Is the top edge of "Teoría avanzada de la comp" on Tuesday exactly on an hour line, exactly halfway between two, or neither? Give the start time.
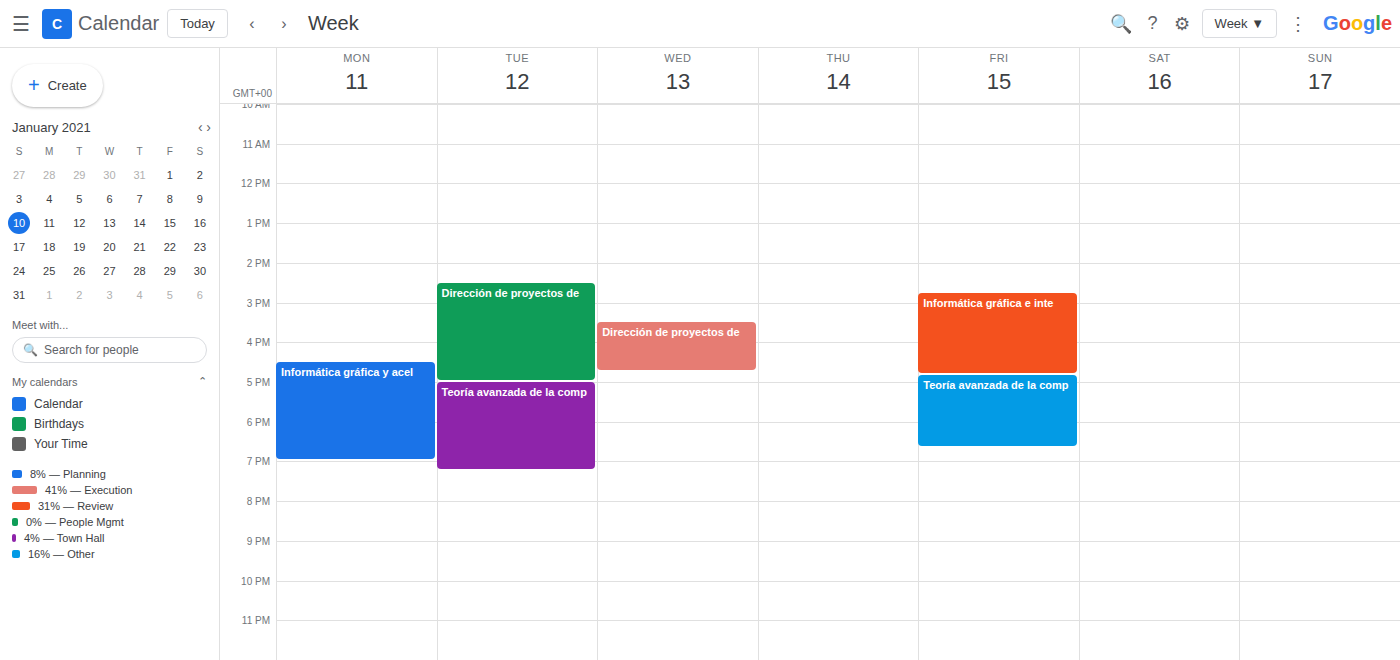
5:00 PM -- exactly on the 5 PM line.